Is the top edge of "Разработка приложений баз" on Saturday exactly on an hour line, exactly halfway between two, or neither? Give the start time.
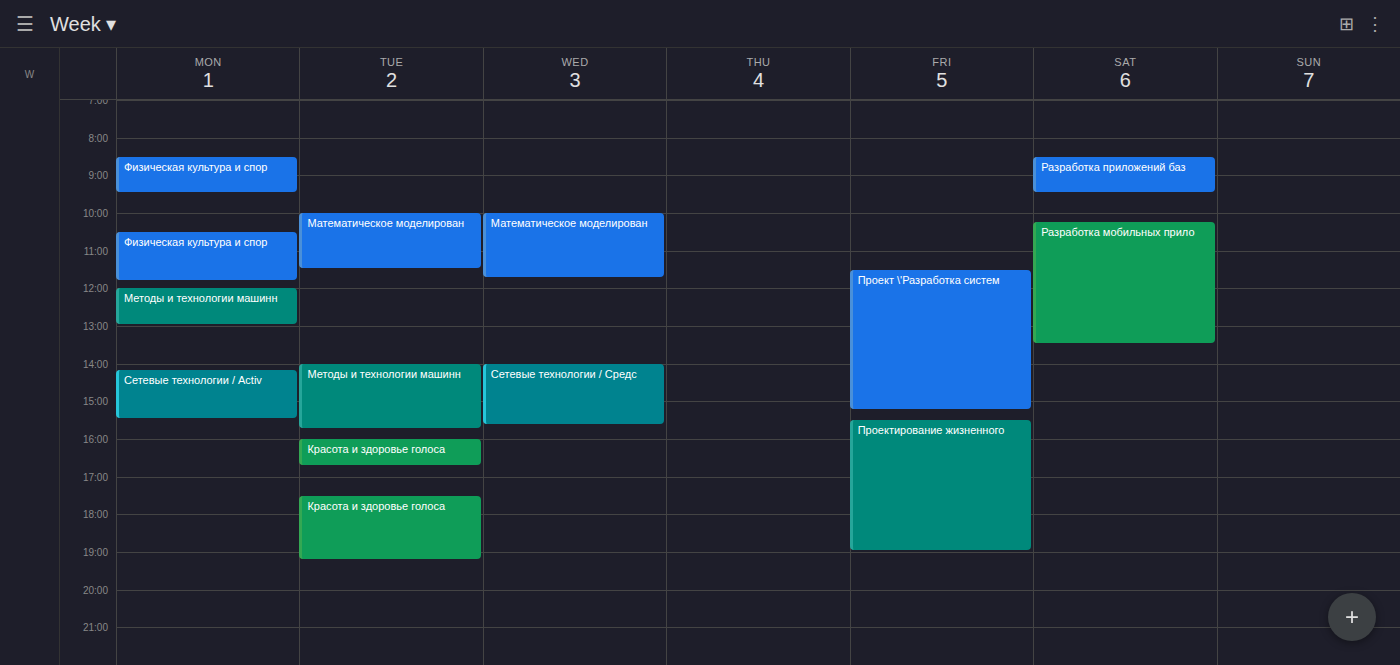
8:30 AM -- halfway between the 8 AM and 9 AM lines.